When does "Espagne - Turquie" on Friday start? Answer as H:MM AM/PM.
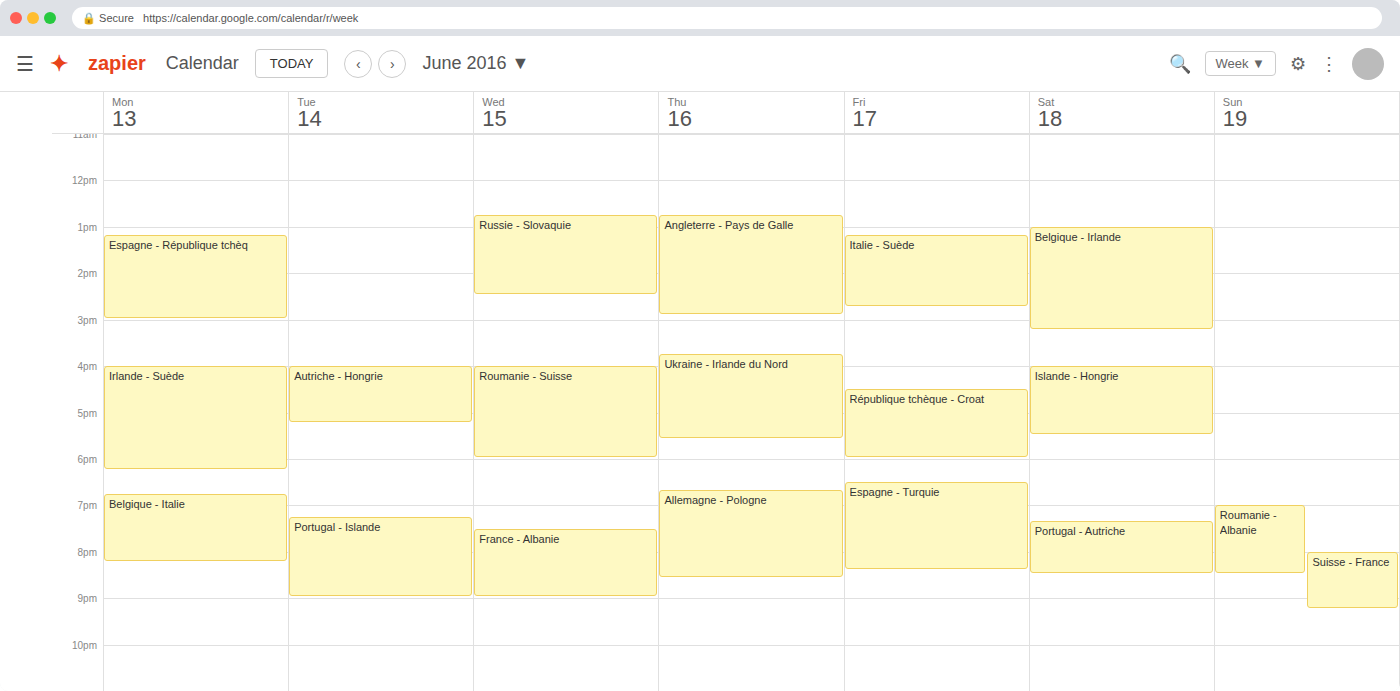
6:30 PM